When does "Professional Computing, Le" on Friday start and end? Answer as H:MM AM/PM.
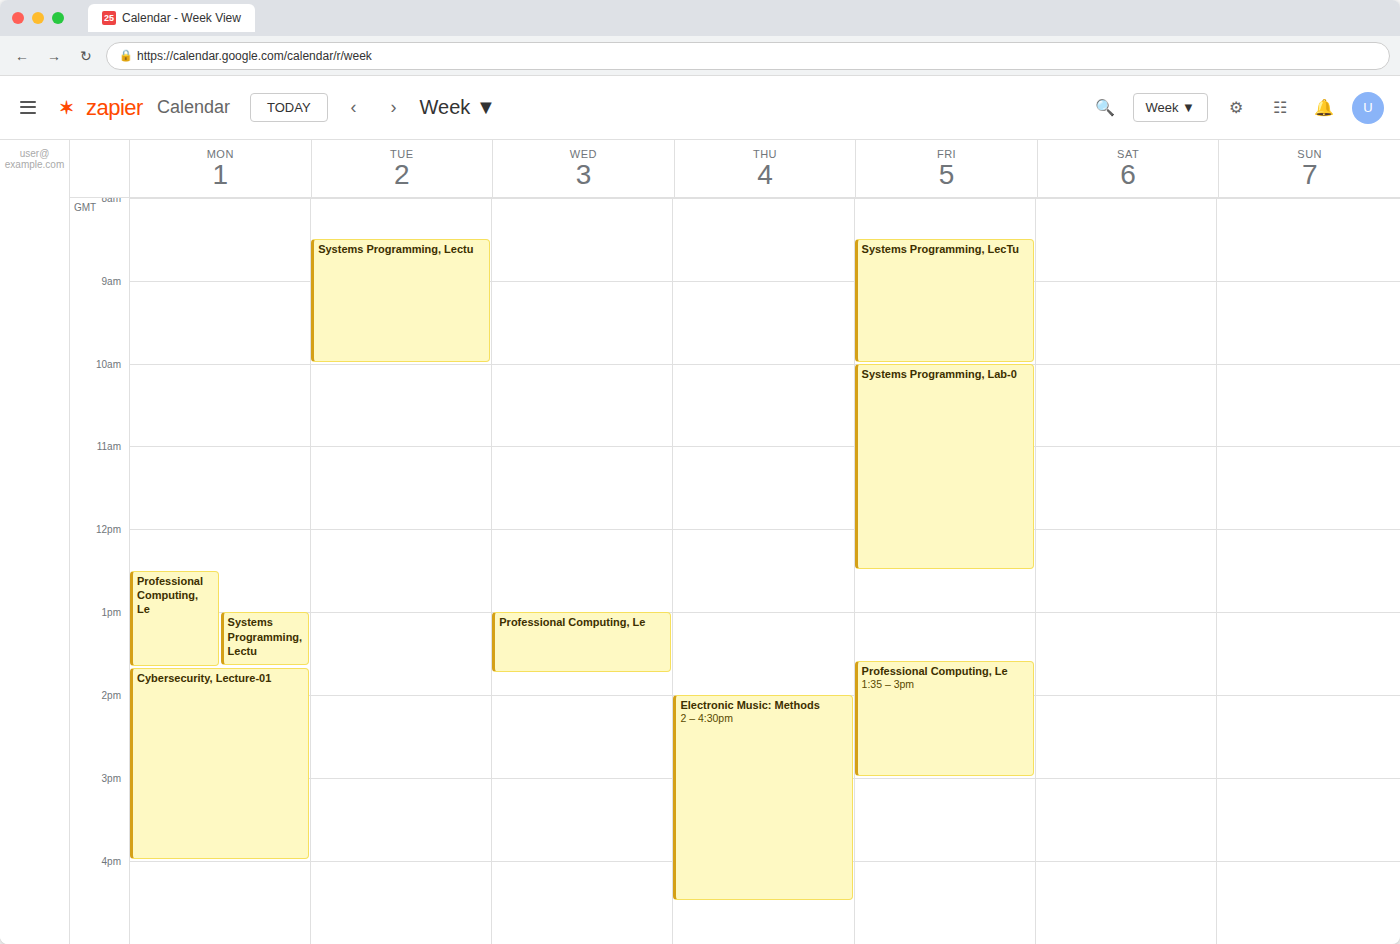
1:35 PM to 3:00 PM